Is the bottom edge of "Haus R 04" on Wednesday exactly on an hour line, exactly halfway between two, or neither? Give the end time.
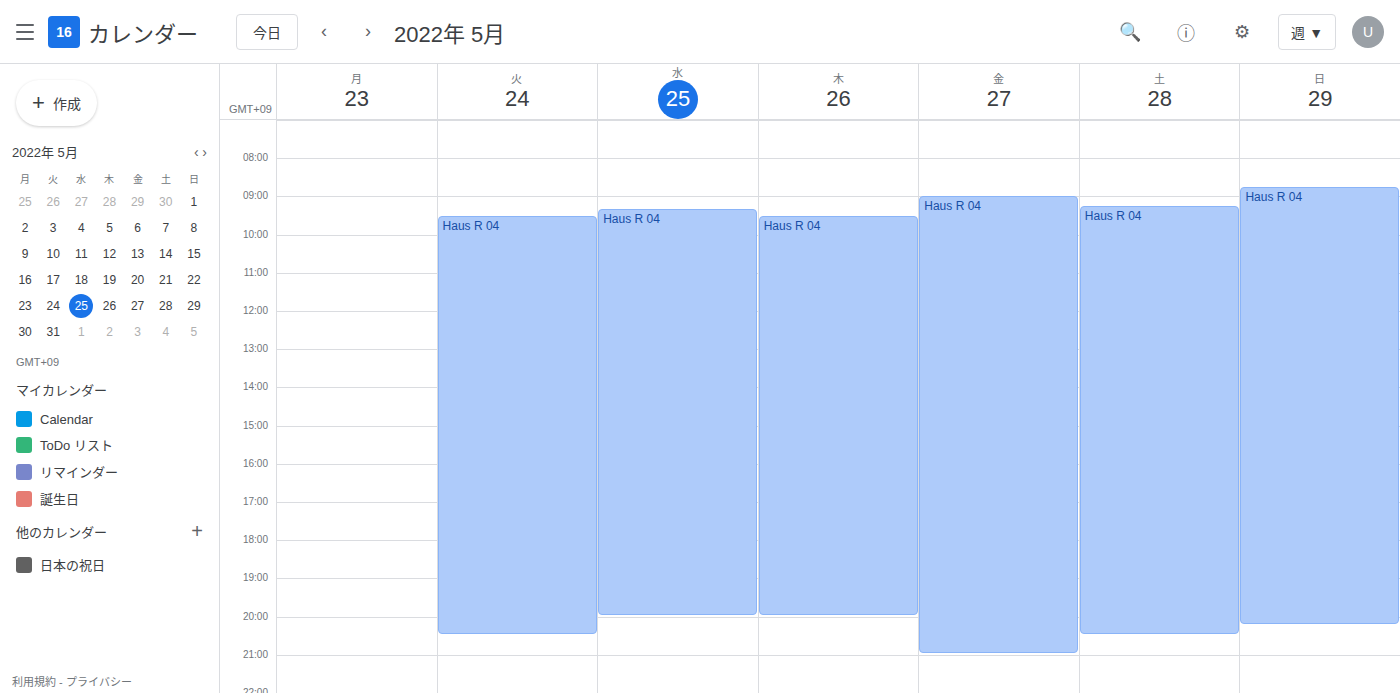
8:00 PM -- exactly on the 8 PM line.